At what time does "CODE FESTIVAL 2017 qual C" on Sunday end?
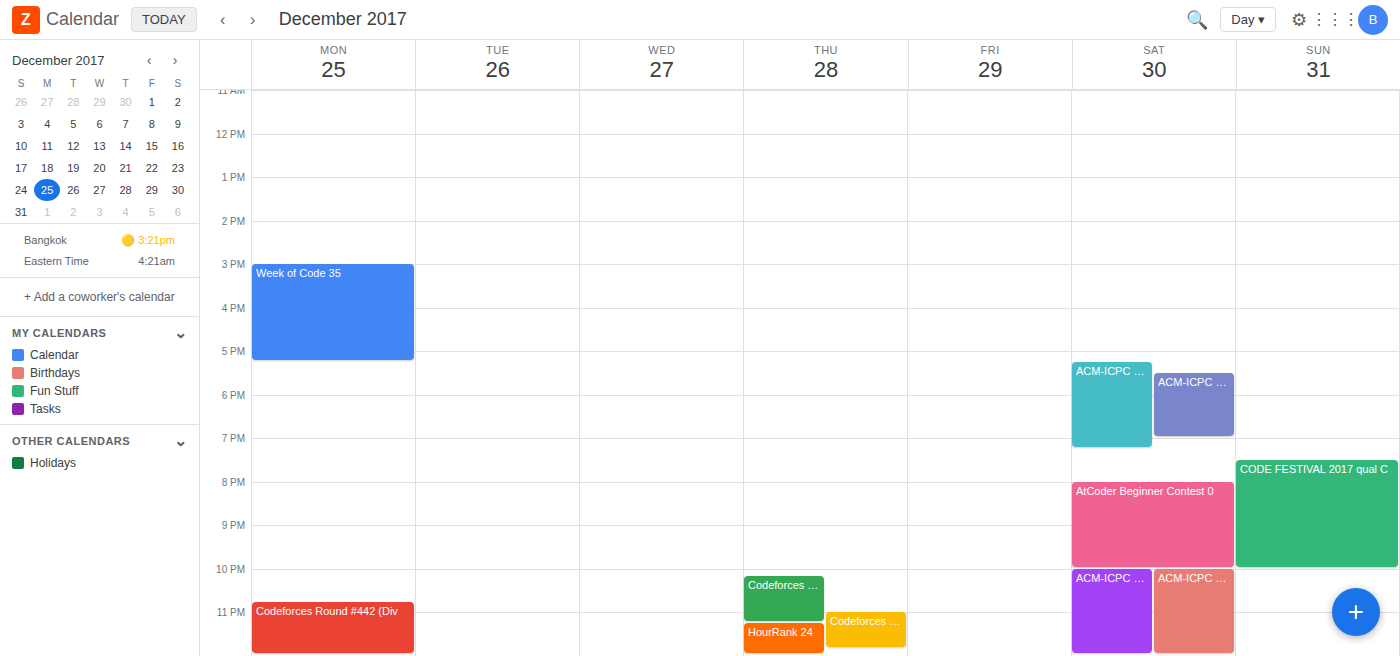
10:00 PM